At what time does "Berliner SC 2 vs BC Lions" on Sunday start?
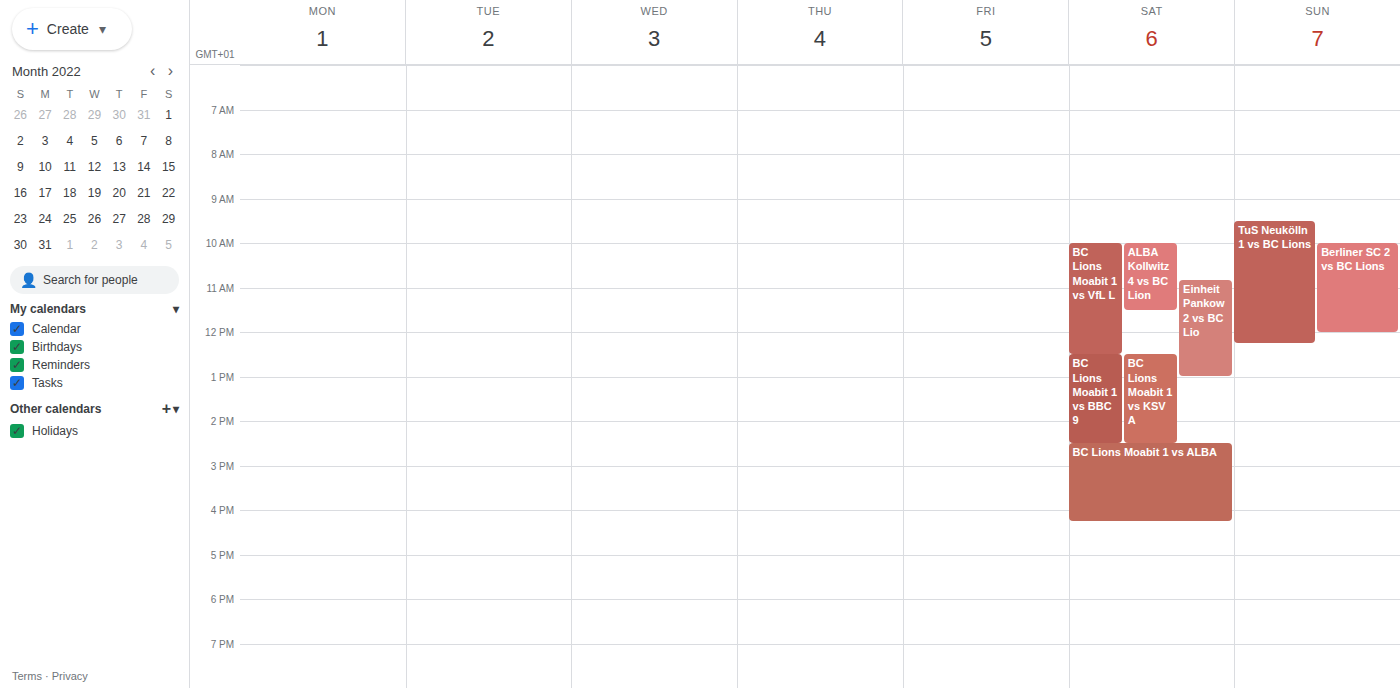
10:00 AM